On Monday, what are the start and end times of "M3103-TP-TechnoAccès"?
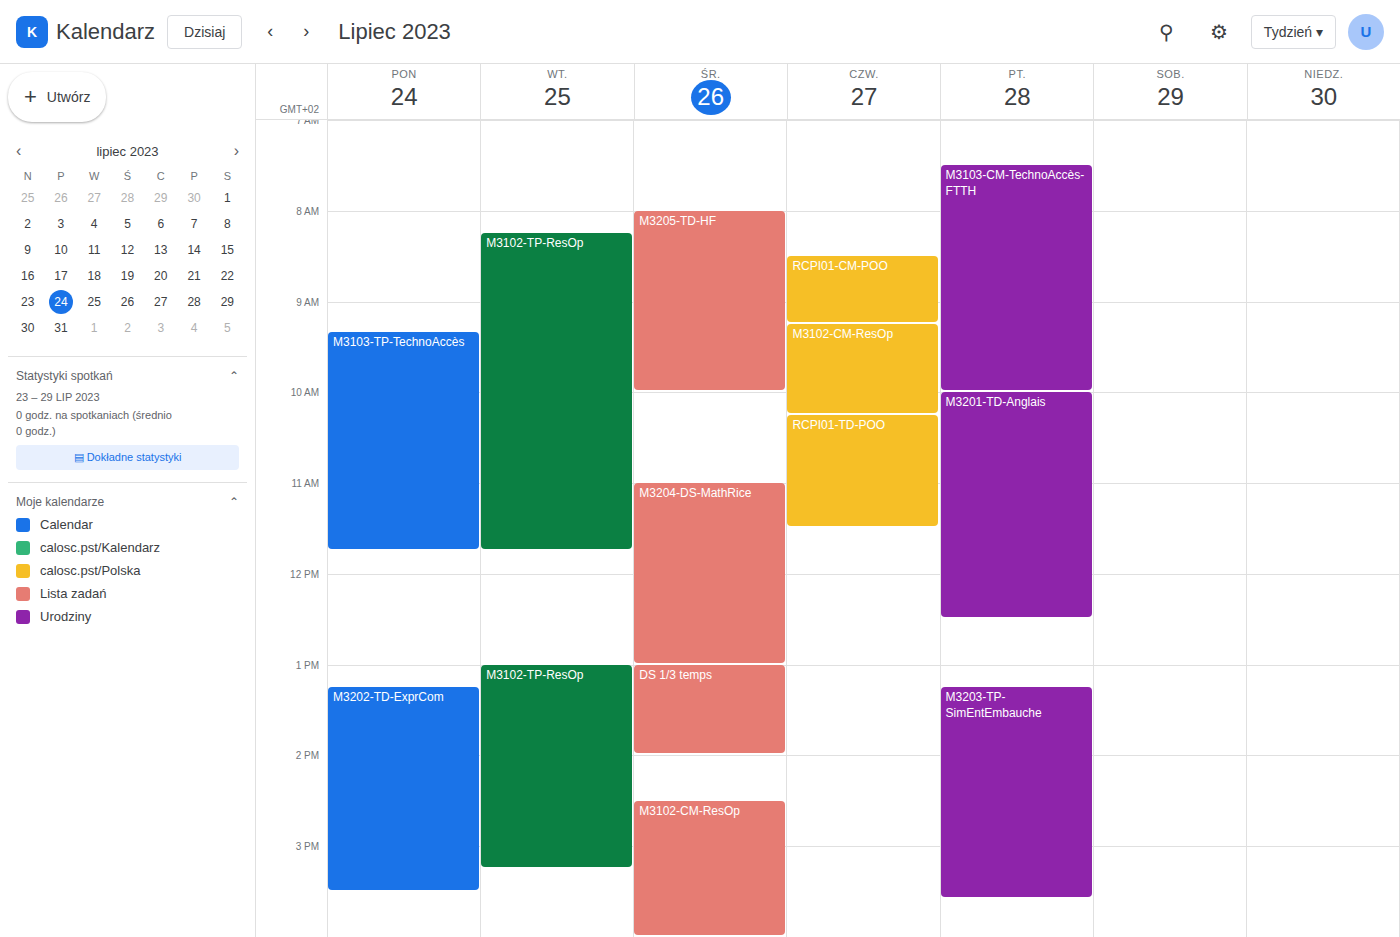
9:20 AM to 11:45 AM